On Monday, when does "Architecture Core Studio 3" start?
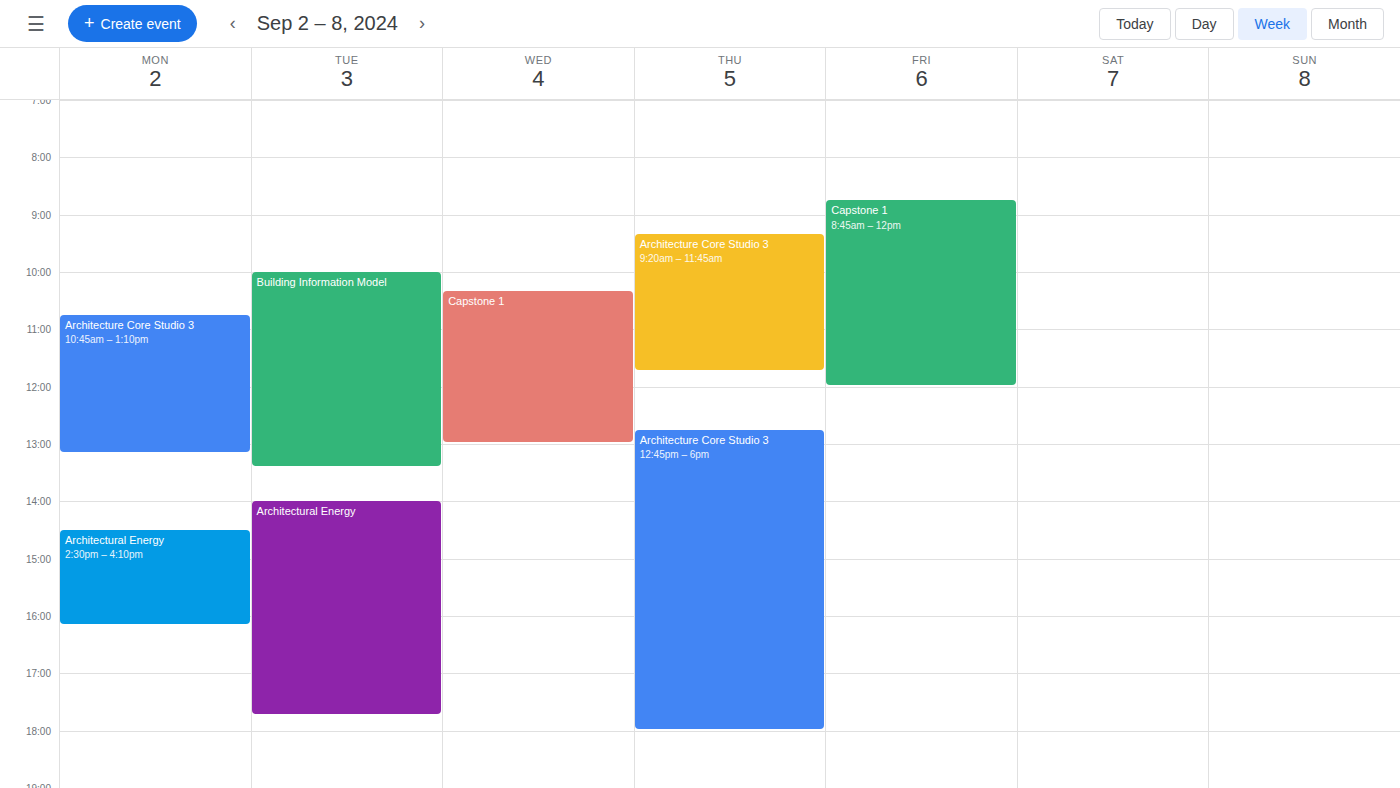
10:45 AM